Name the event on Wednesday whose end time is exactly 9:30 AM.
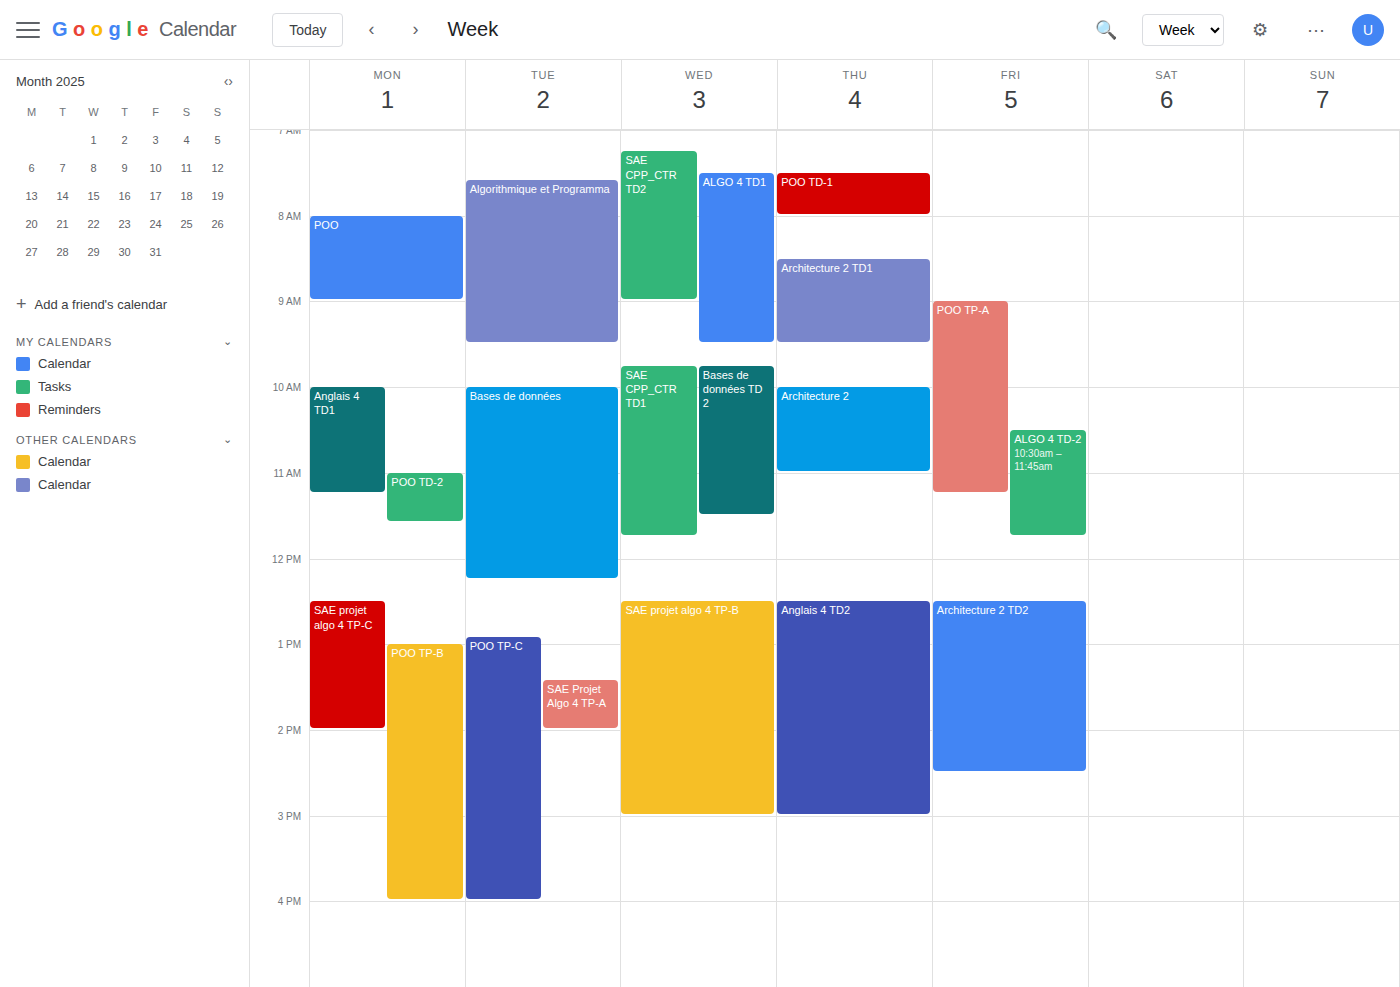
"ALGO 4 TD1"